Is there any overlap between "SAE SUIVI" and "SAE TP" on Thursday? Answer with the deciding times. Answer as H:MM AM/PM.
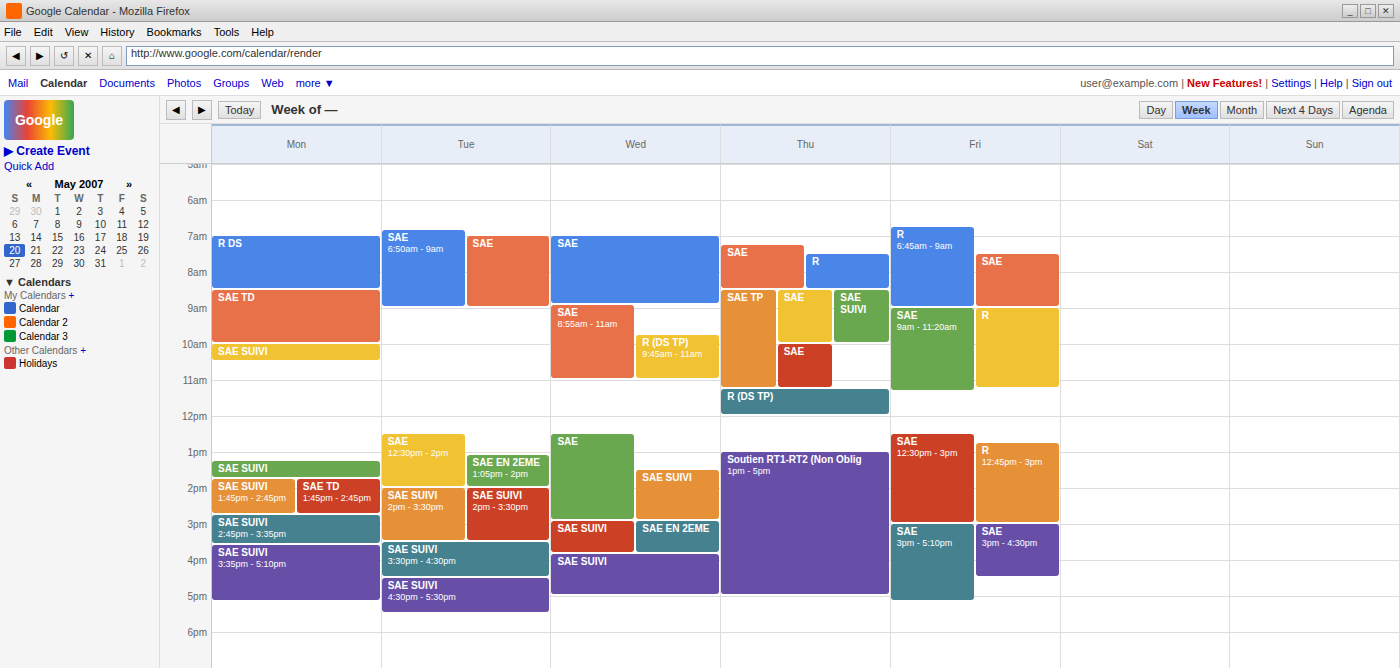
"SAE SUIVI" runs 8:30 AM to 10:00 AM, inside "SAE TP" -- they overlap.